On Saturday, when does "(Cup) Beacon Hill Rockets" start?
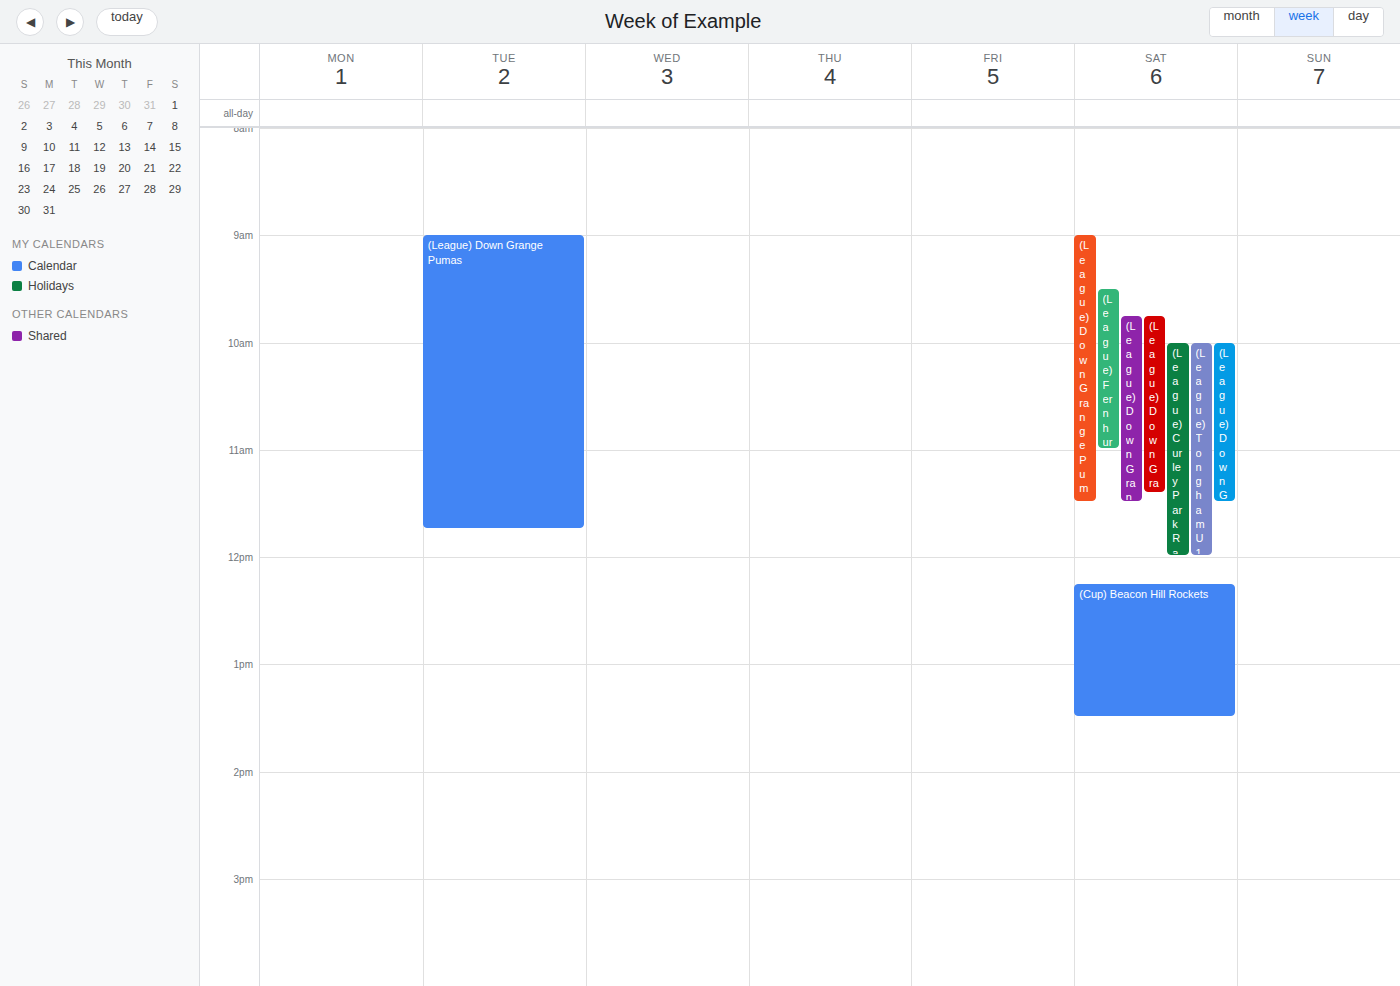
12:15 PM